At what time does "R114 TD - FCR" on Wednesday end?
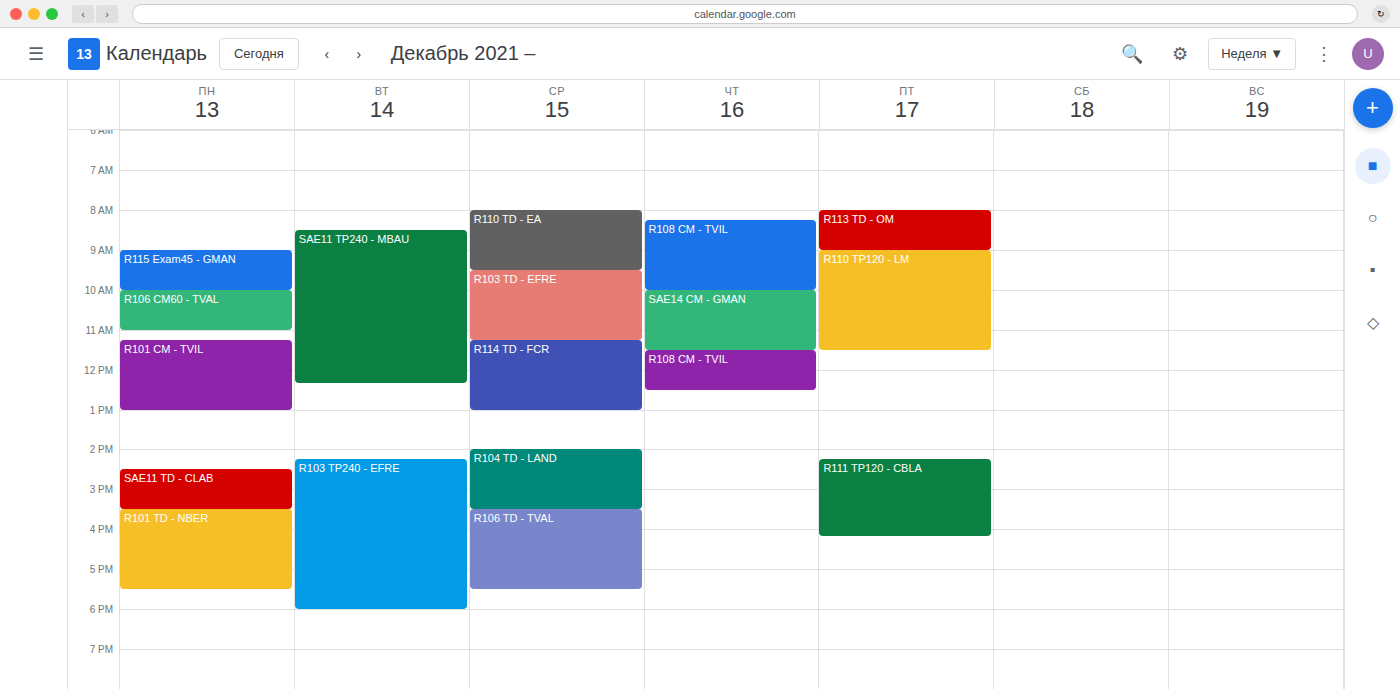
13:00